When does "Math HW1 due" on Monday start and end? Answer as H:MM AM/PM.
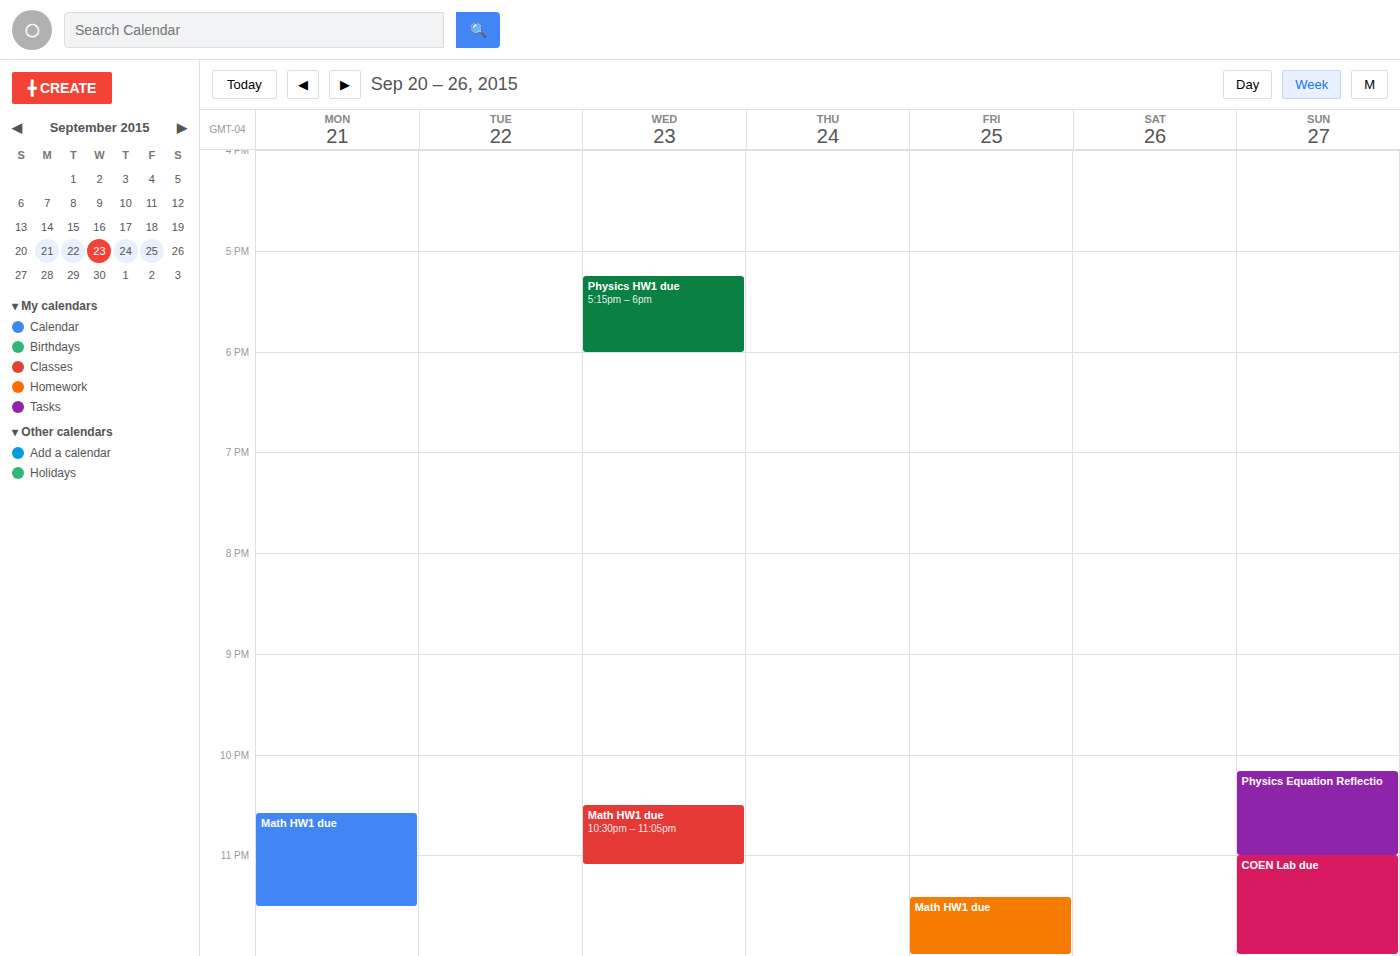
10:35 PM to 11:30 PM